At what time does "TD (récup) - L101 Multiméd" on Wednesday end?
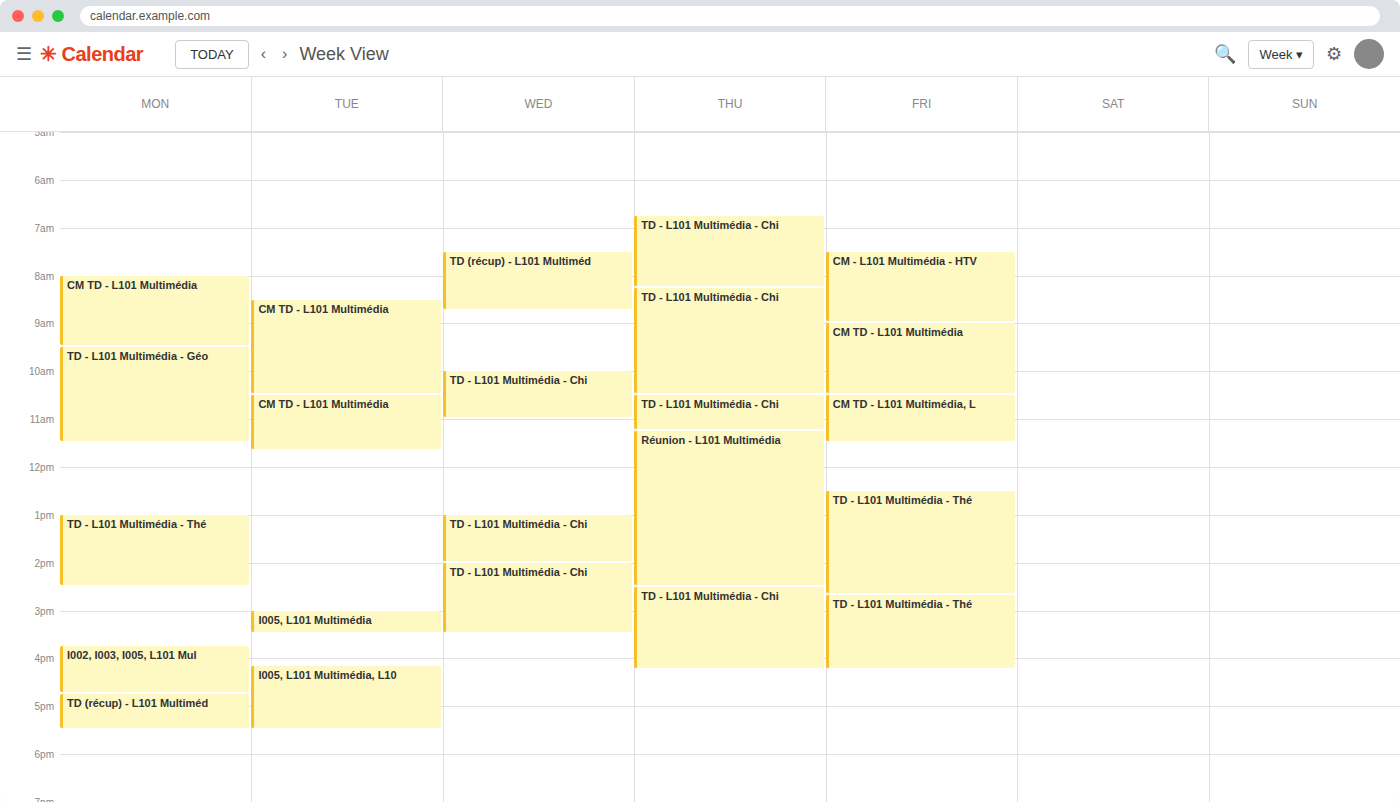
8:45 AM